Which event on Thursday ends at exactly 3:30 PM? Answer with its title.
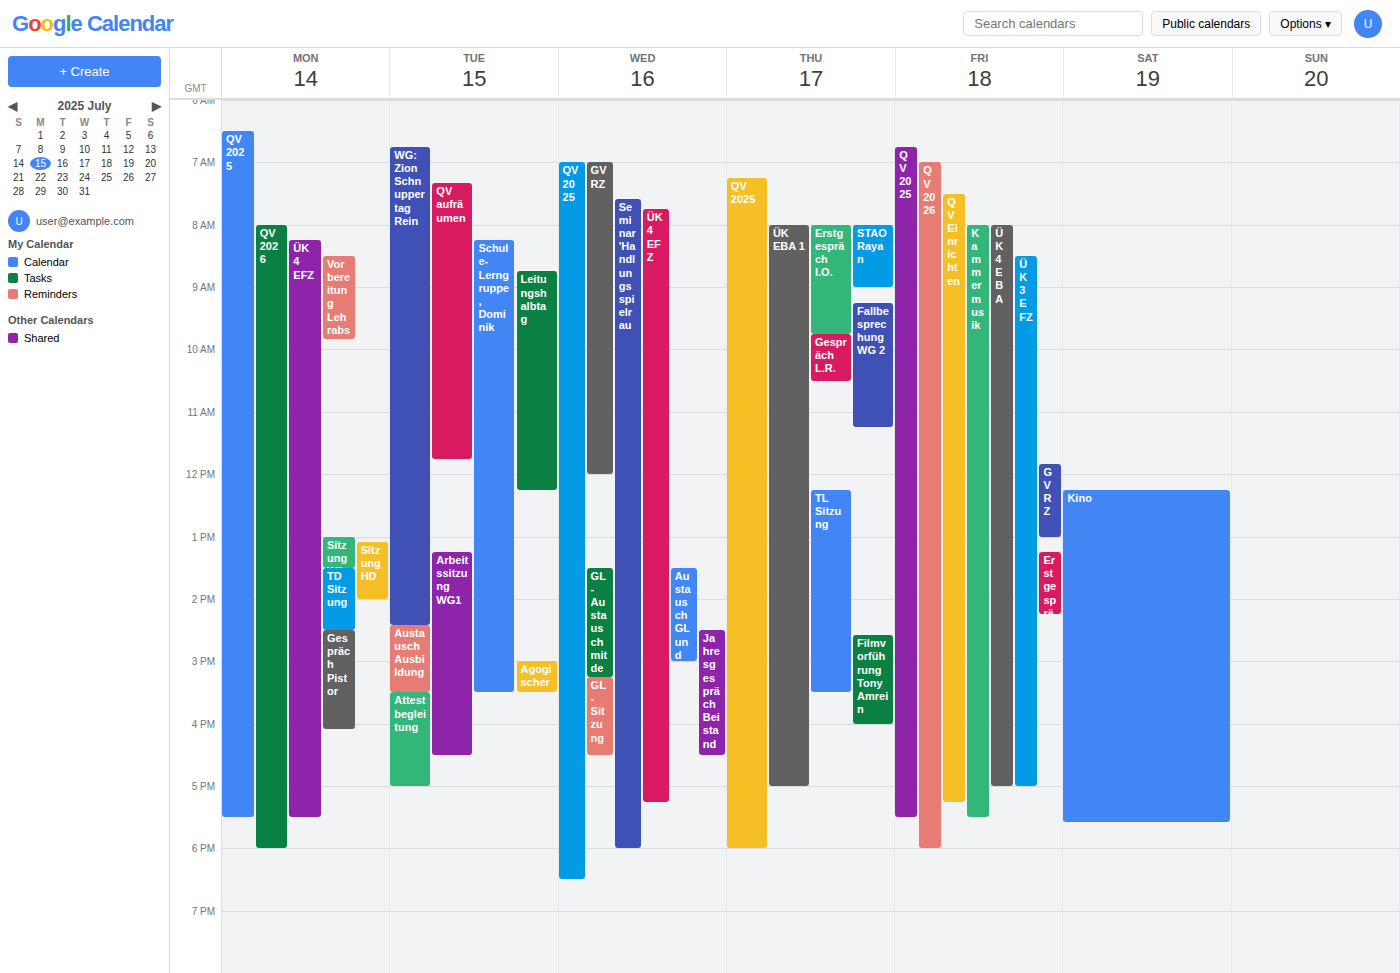
"TL Sitzung"